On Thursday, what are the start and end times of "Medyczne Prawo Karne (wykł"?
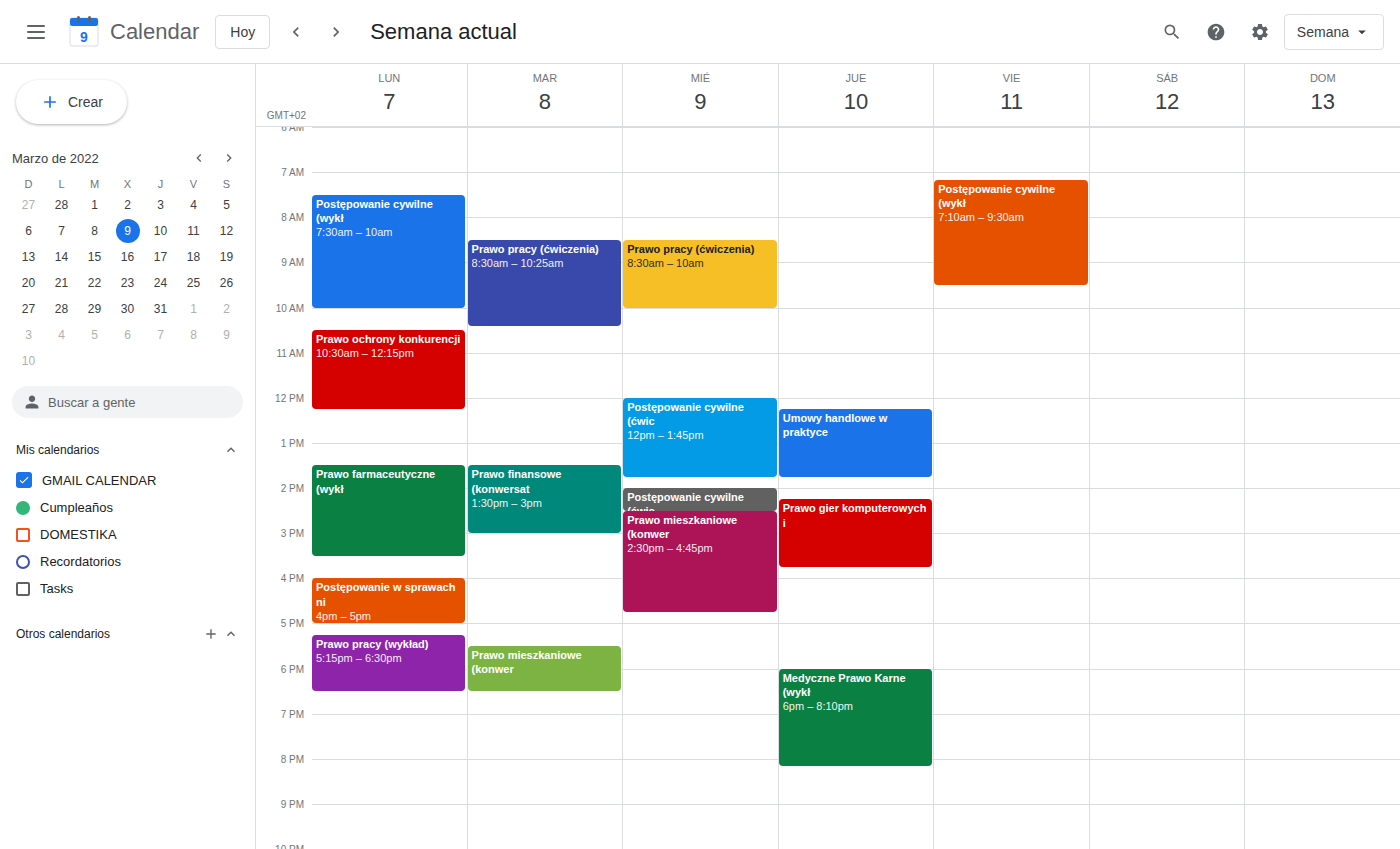
6:00 PM to 8:10 PM